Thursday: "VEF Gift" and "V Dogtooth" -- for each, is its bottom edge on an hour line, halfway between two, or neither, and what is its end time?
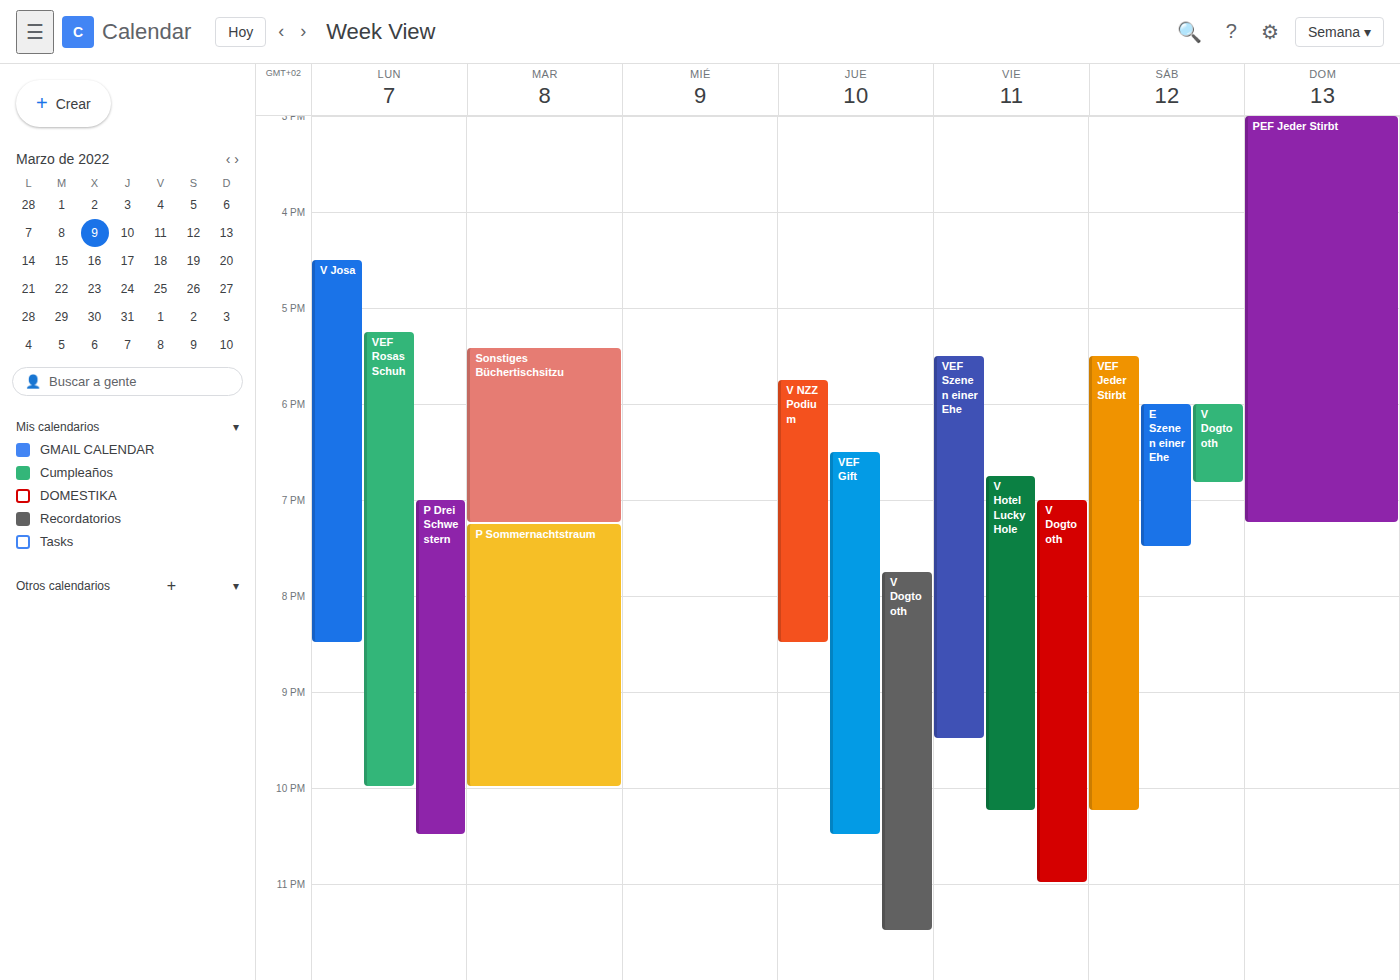
"VEF Gift": 10:30 PM, halfway between the 10 PM and 11 PM lines. "V Dogtooth": 11:30 PM, halfway between the 11 PM and 12 AM lines.